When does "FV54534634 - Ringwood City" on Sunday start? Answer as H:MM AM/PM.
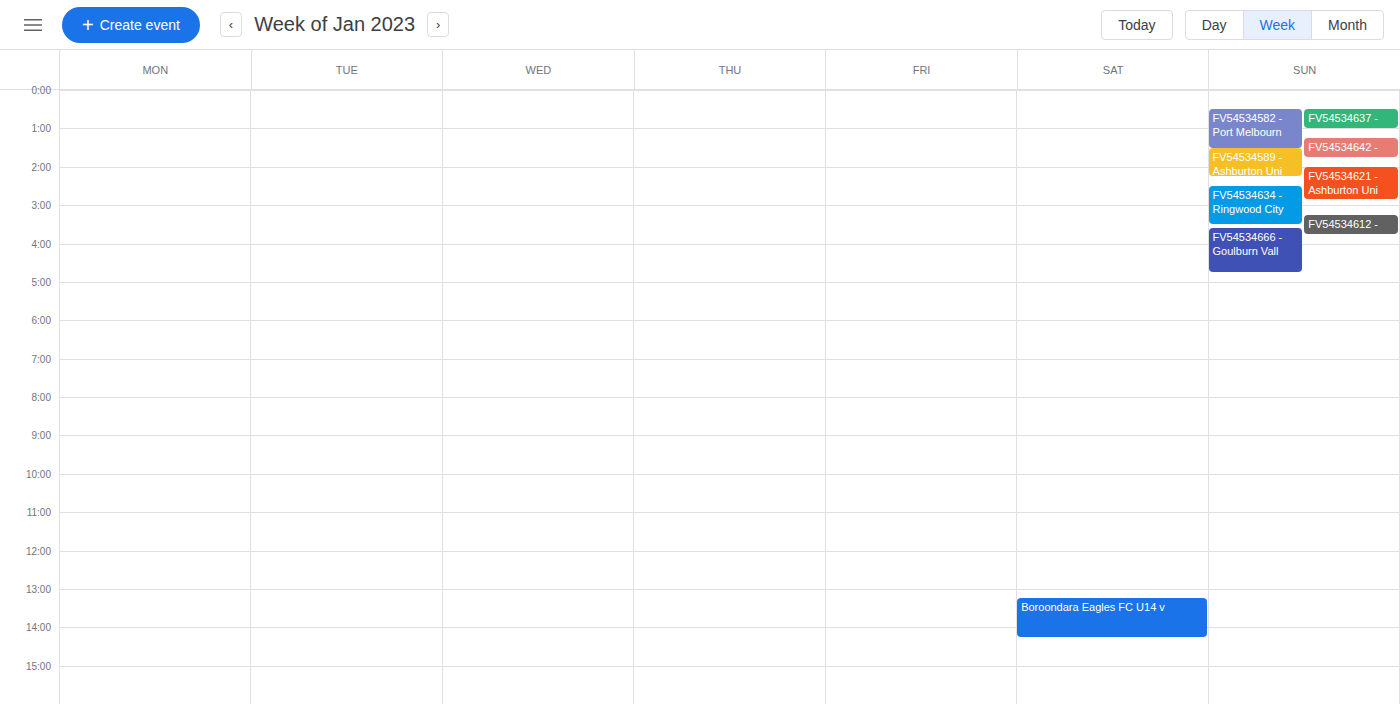
2:30 AM